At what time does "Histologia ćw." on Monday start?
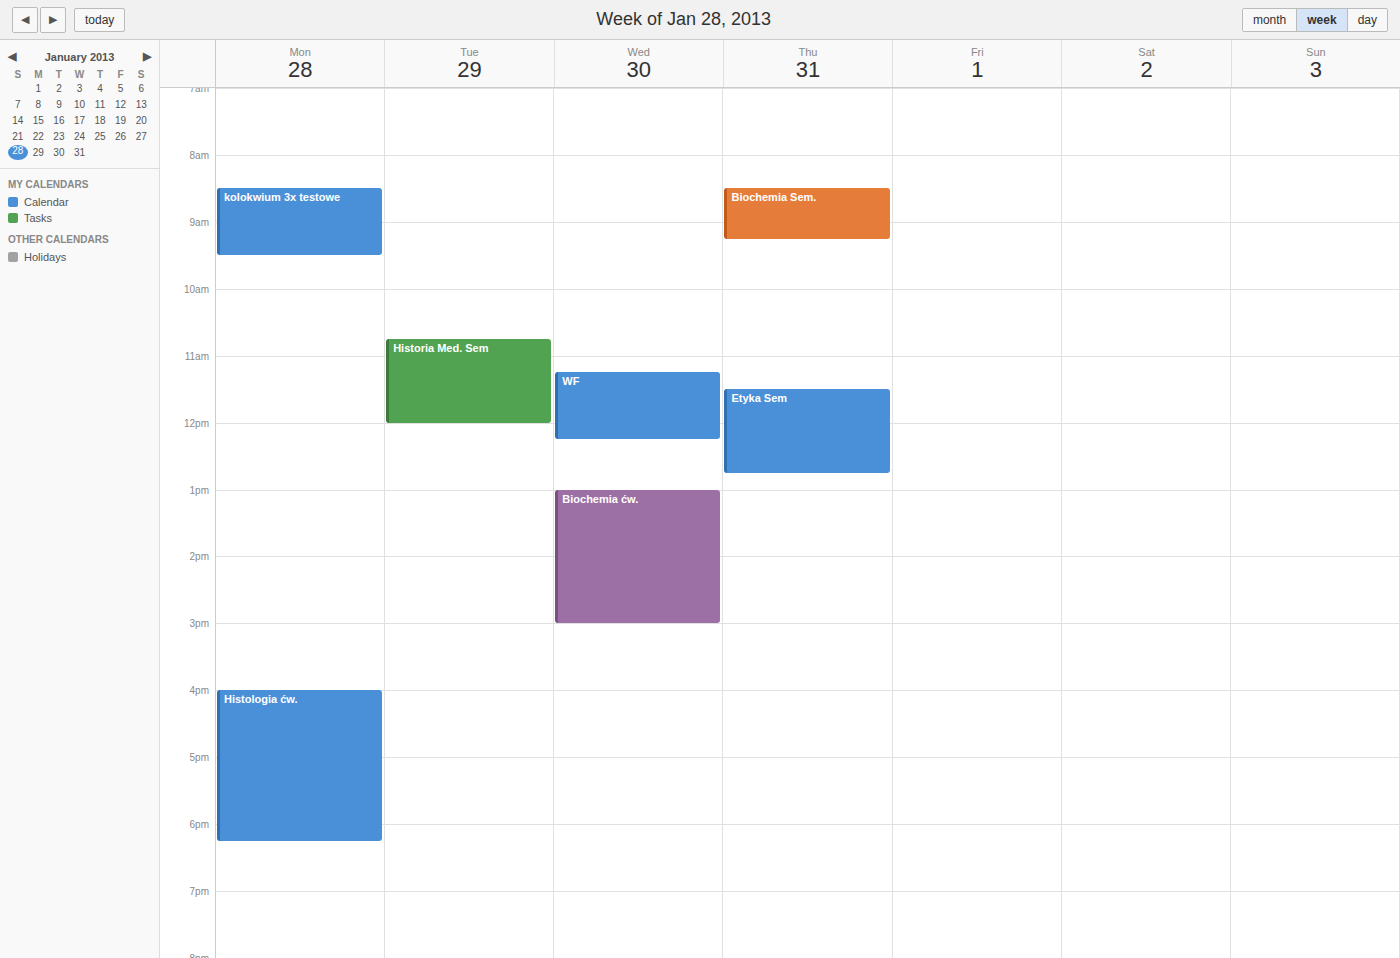
4:00 PM